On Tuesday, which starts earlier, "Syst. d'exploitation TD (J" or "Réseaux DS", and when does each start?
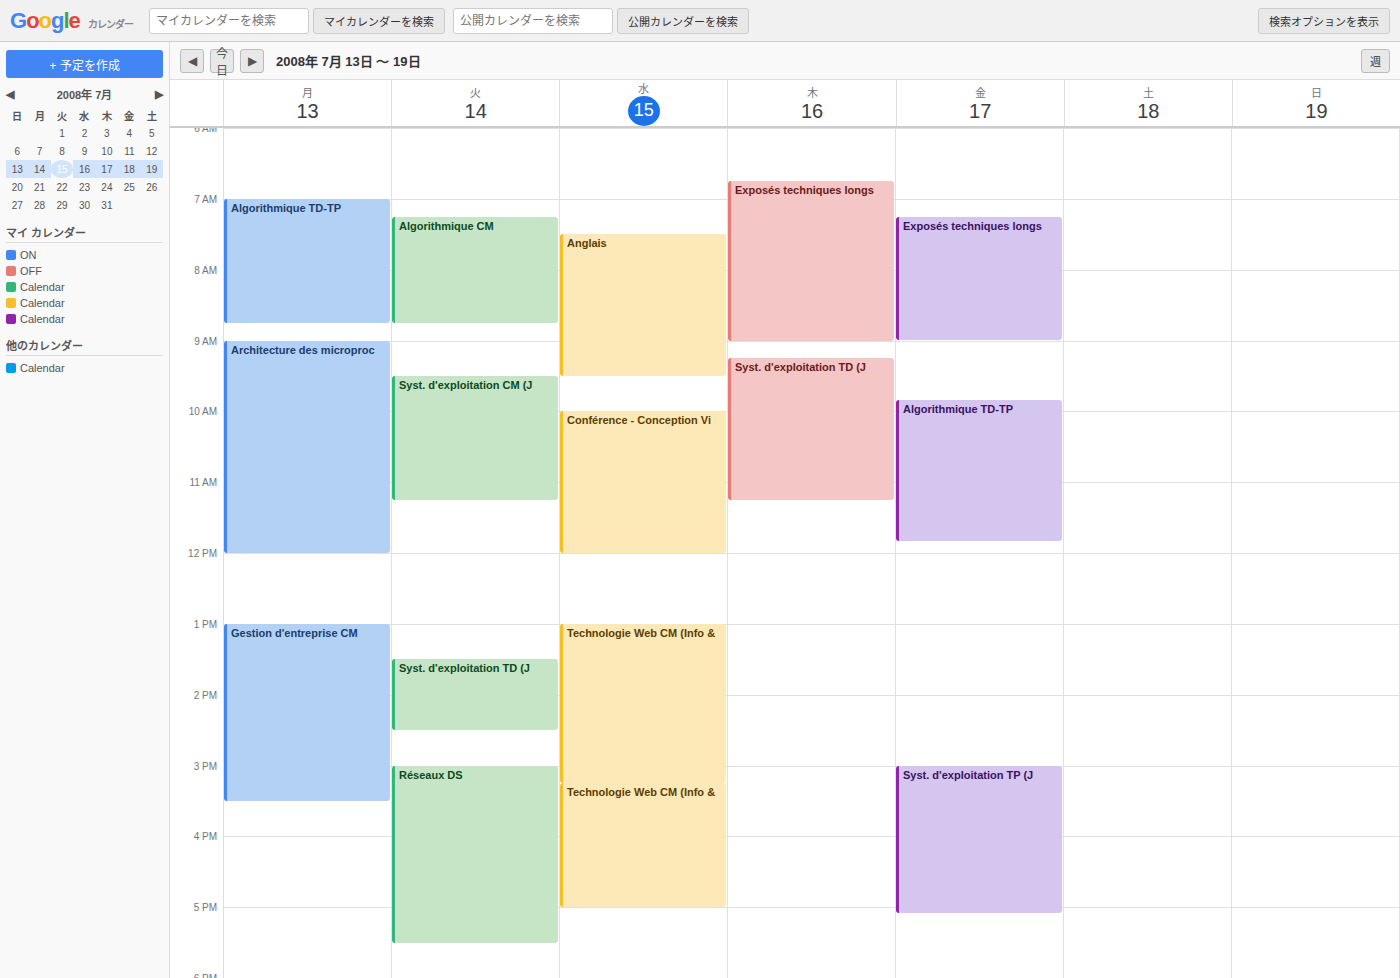
"Syst. d'exploitation TD (J" 1:30 PM; "Réseaux DS" 3:00 PM.